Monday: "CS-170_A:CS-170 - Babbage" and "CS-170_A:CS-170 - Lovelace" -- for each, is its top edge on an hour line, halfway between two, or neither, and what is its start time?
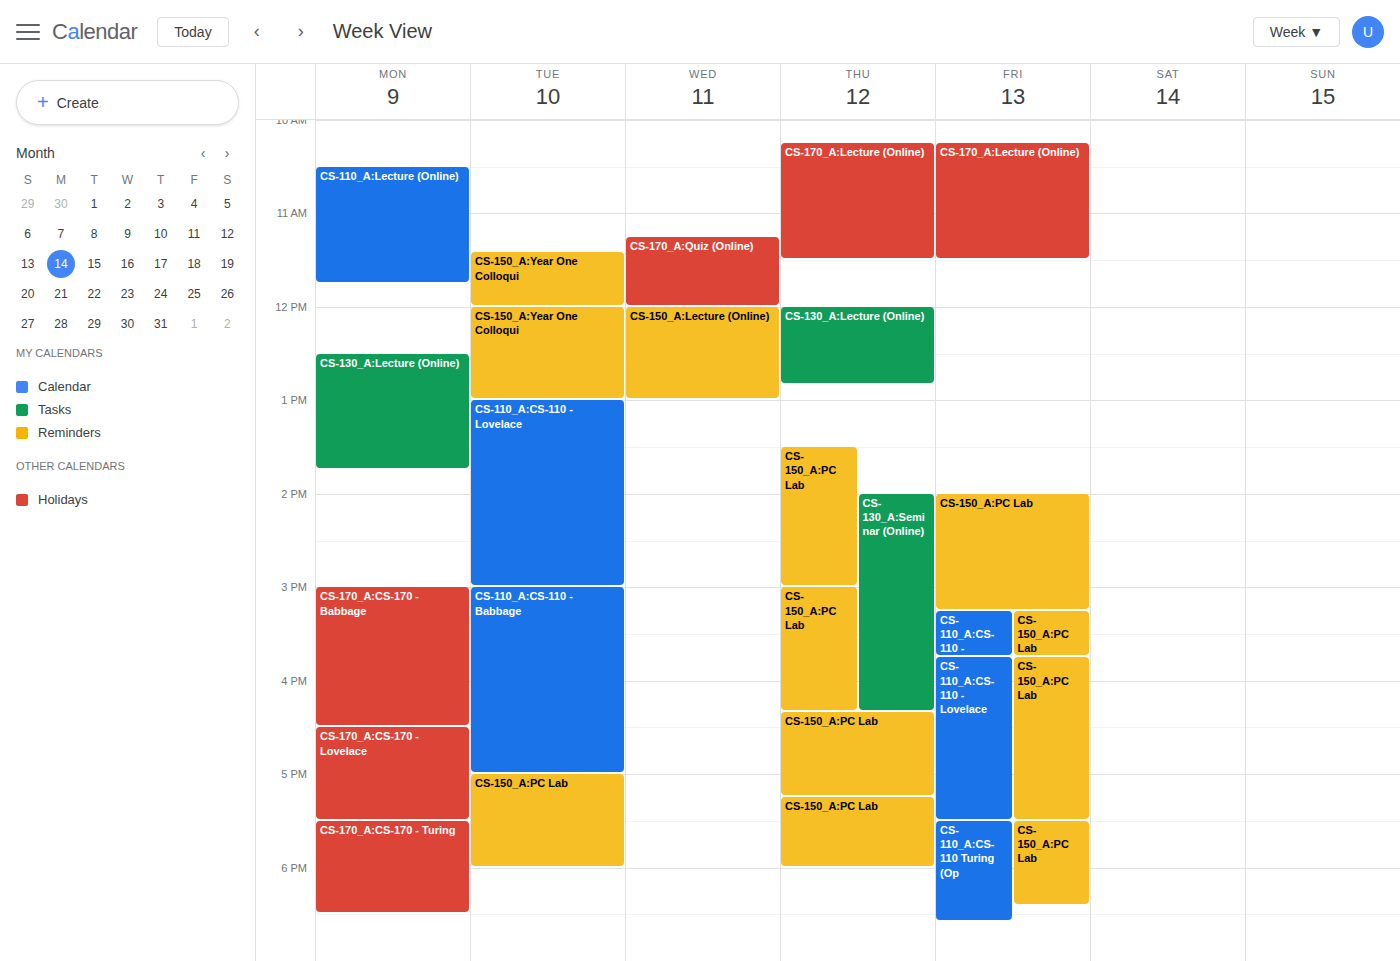
"CS-170_A:CS-170 - Babbage": 3:00 PM, exactly on the 3 PM line. "CS-170_A:CS-170 - Lovelace": 4:30 PM, halfway between the 4 PM and 5 PM lines.